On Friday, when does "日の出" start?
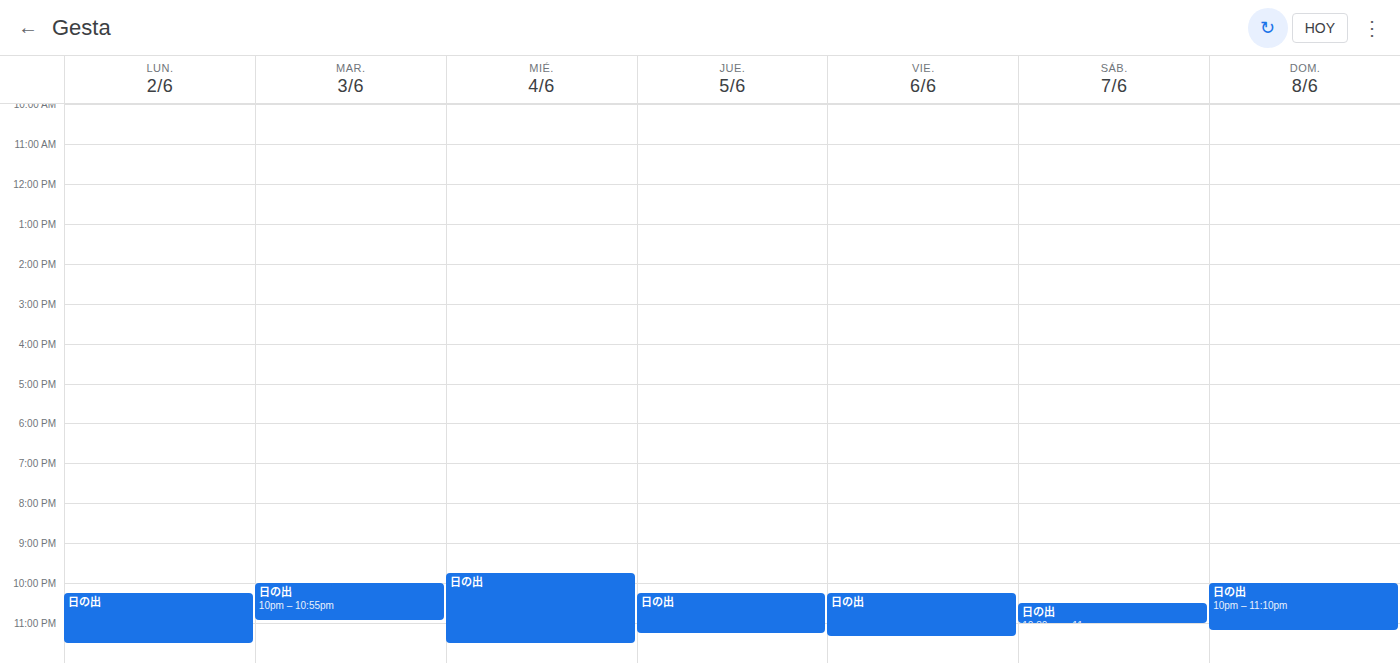
10:15 PM